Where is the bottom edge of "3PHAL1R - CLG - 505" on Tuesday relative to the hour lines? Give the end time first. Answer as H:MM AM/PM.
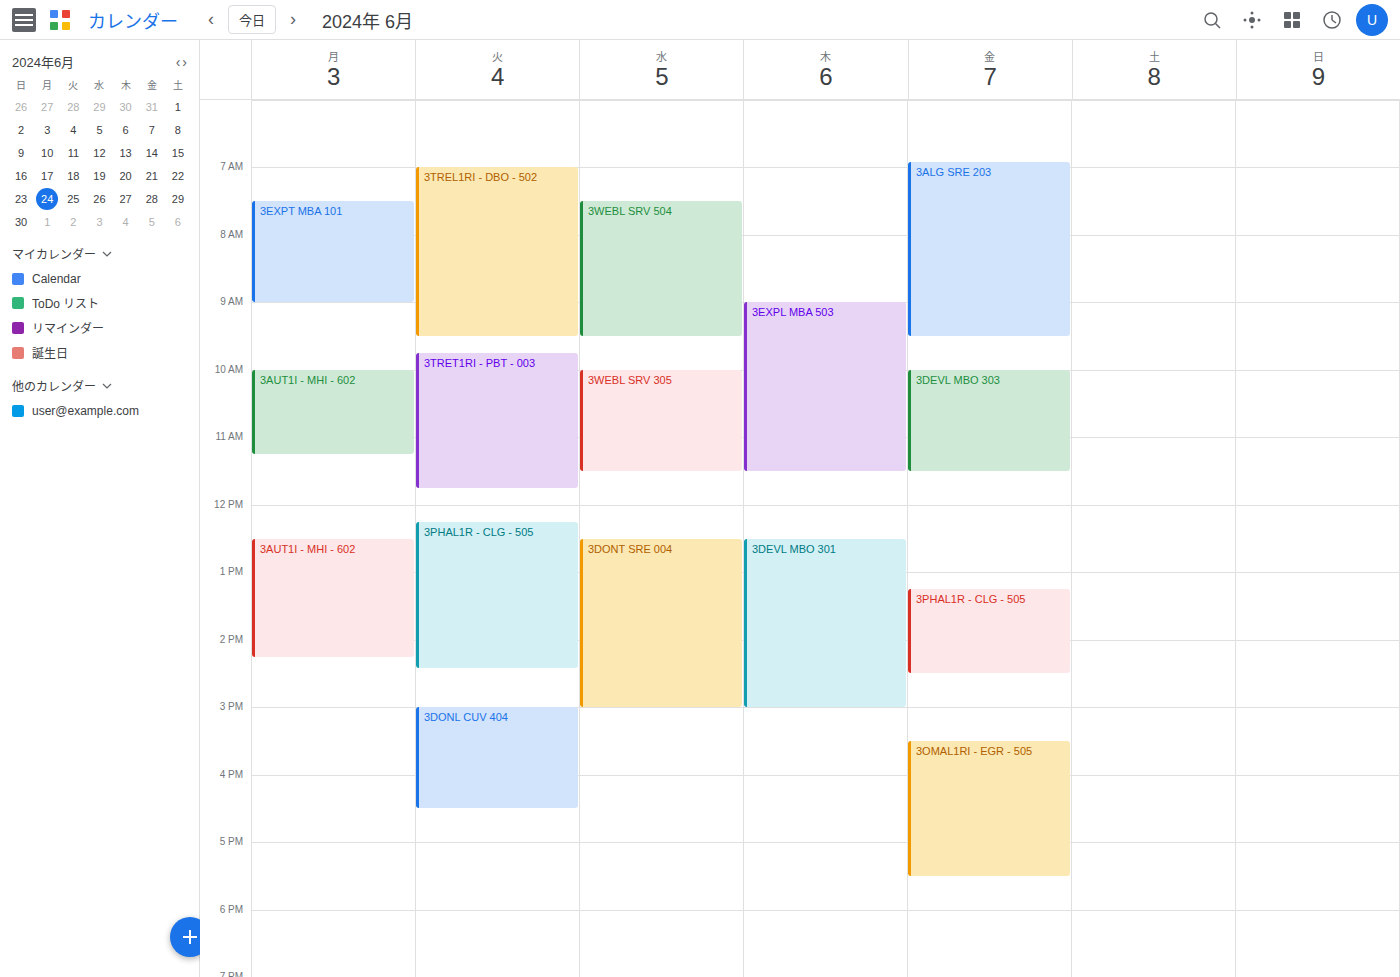
2:25 PM -- neither: 25 minutes below the 2 PM line and 35 minutes above the 3 PM line.